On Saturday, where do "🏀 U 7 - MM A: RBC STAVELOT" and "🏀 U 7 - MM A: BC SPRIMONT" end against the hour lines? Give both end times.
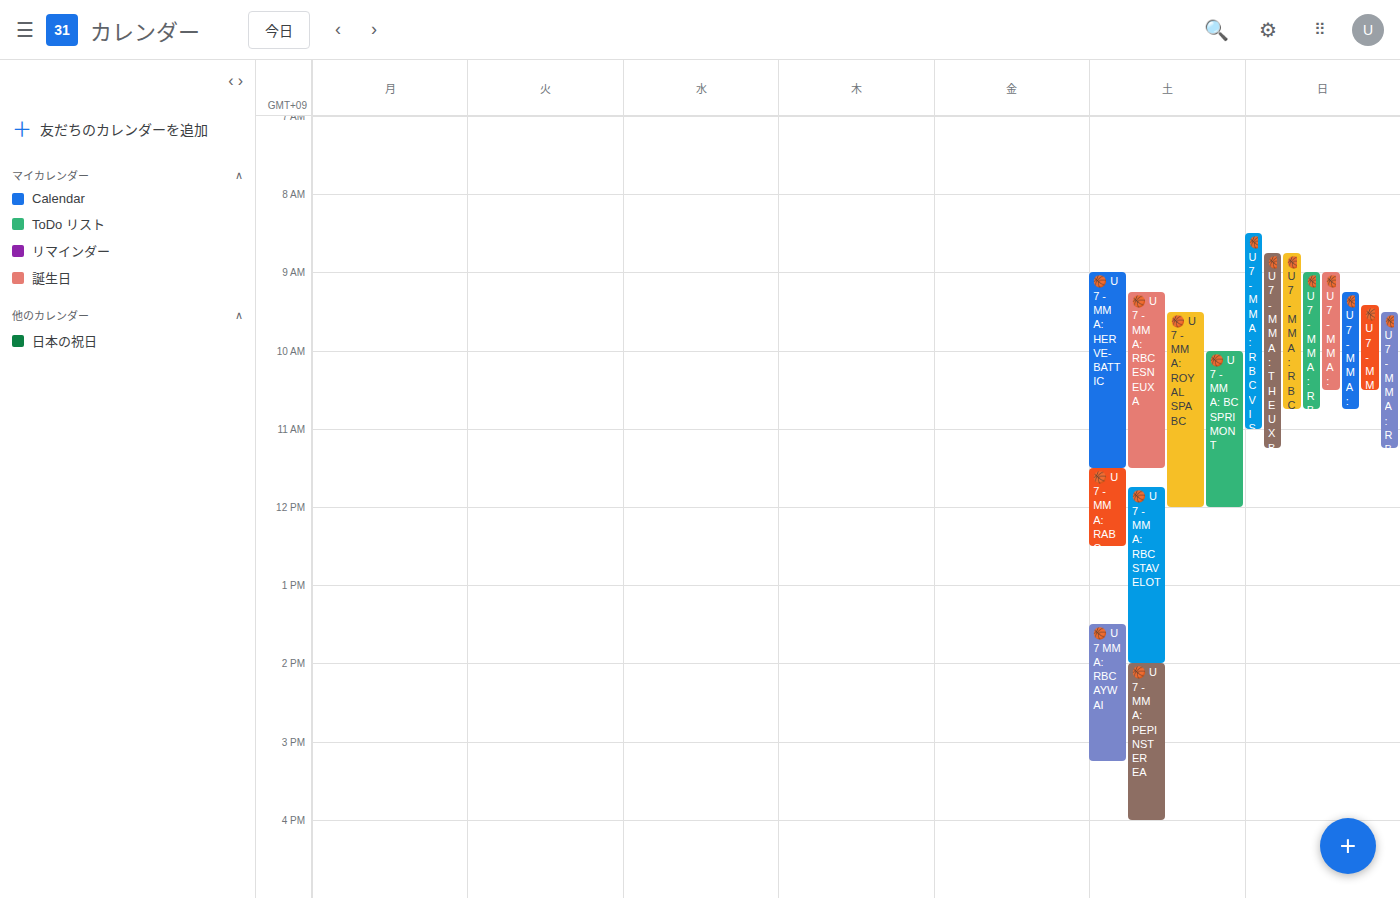
"🏀 U 7 - MM A: RBC STAVELOT": 14:00, exactly on the 14:00 line. "🏀 U 7 - MM A: BC SPRIMONT": 12:00, exactly on the 12:00 line.